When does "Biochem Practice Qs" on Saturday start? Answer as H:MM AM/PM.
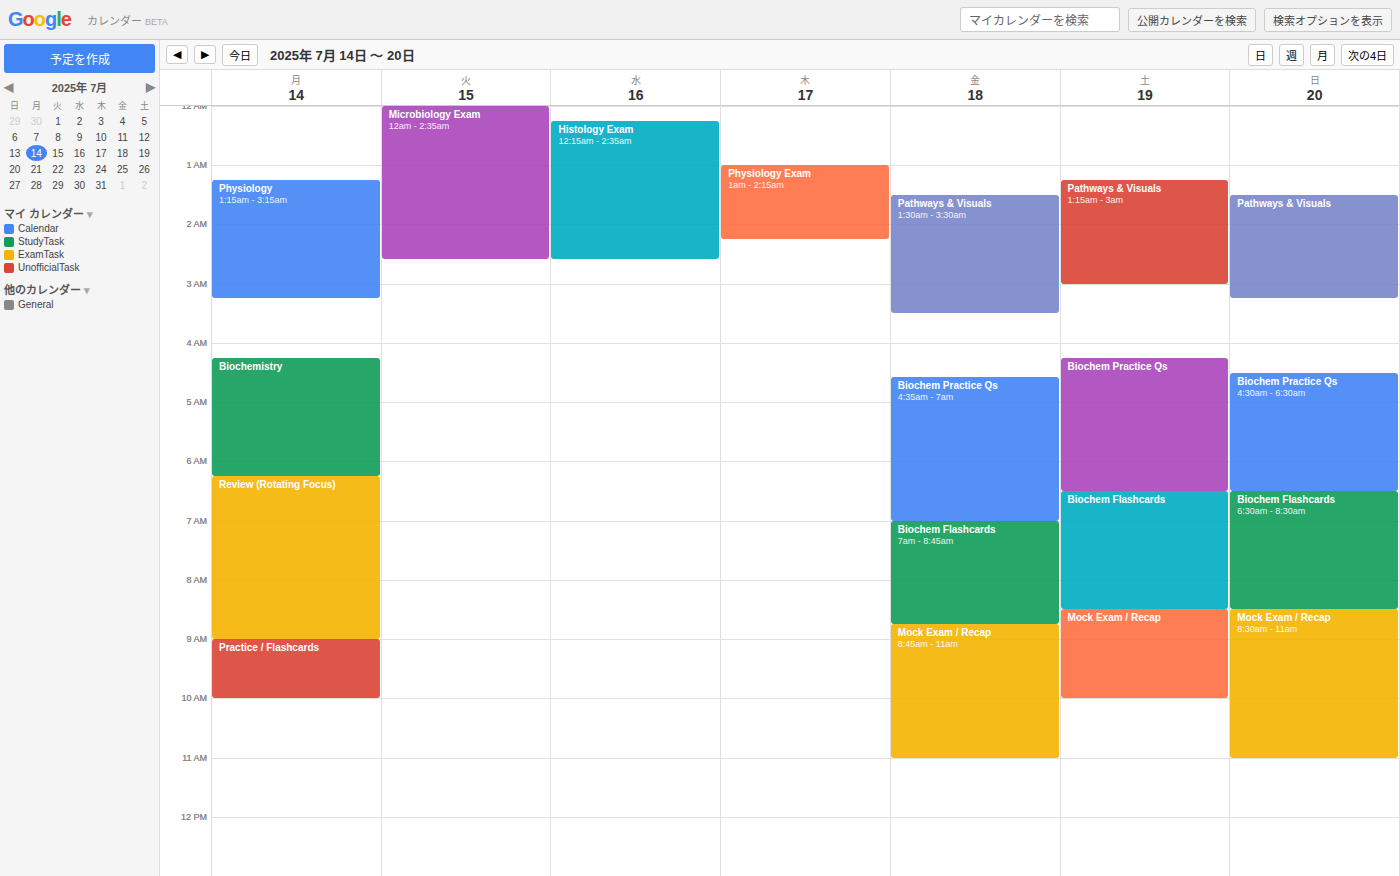
4:15 AM